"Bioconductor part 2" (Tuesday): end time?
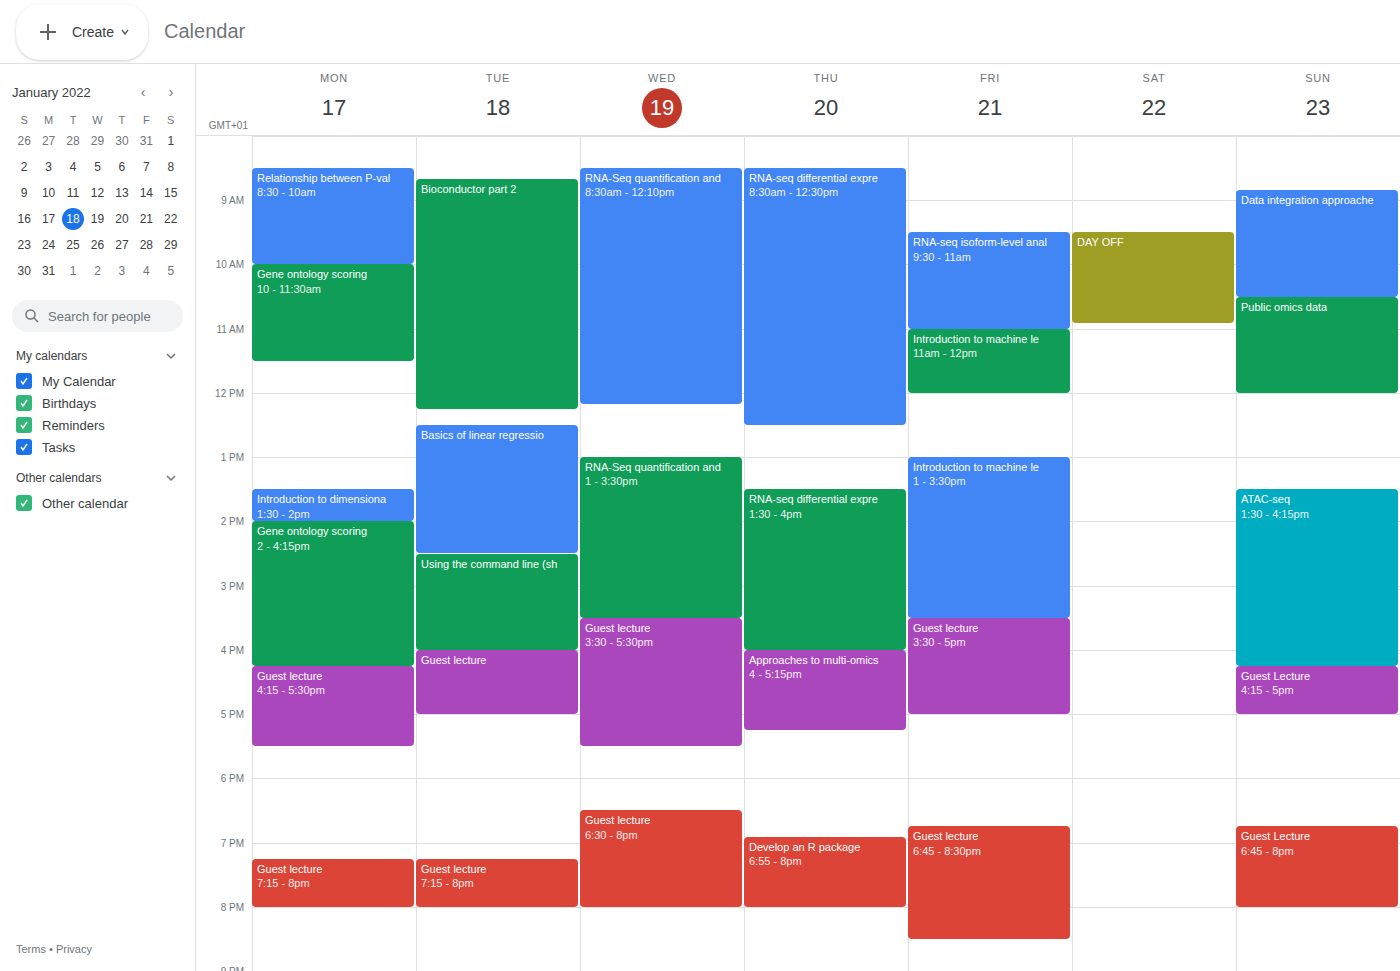
12:15 PM